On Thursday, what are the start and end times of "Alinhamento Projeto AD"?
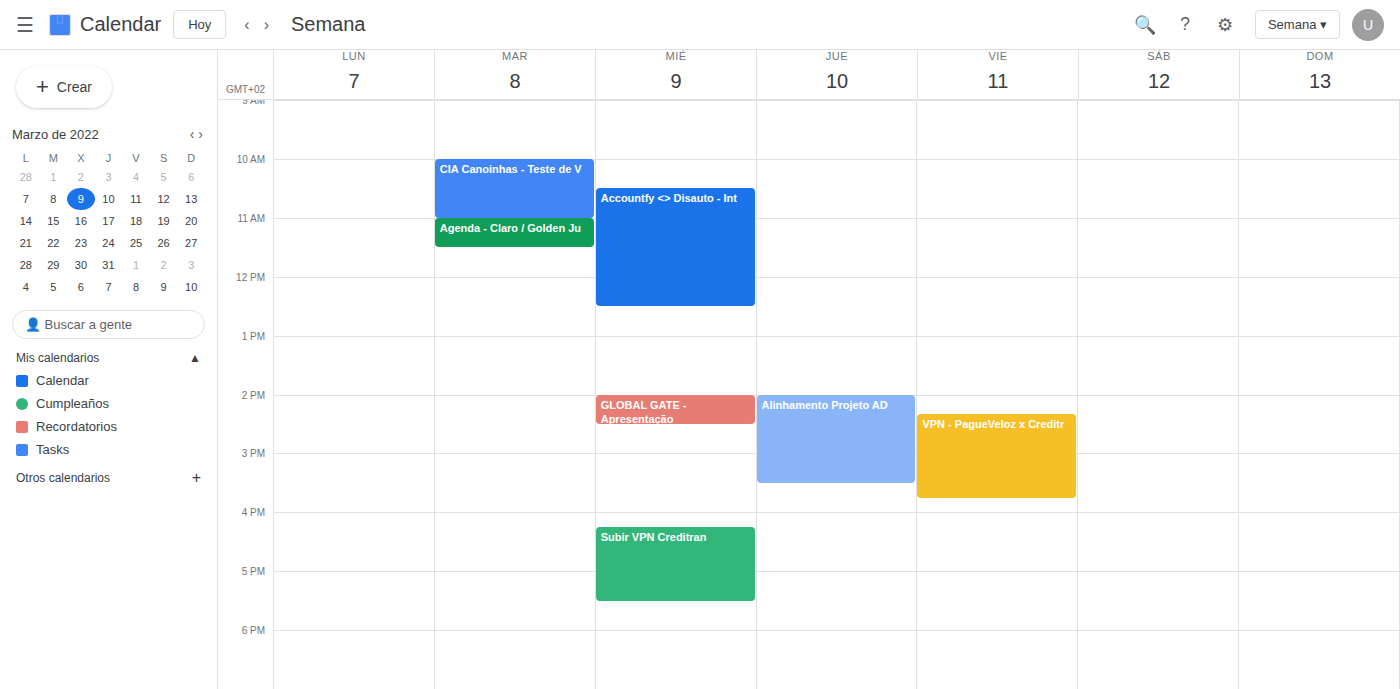
2:00 PM to 3:30 PM